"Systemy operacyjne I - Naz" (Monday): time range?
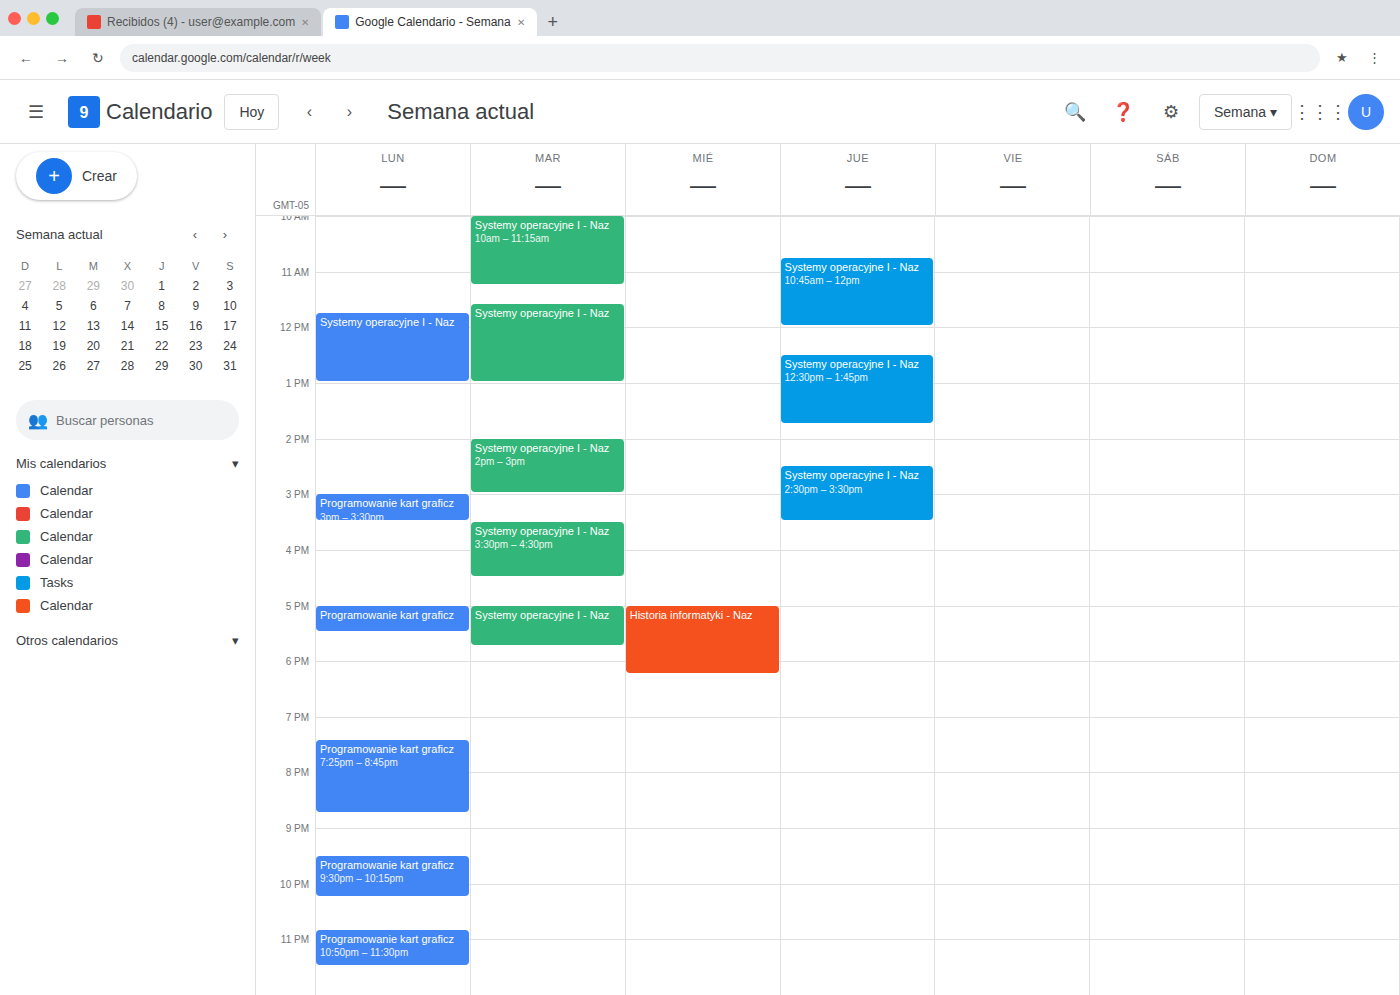
11:45 AM to 1:00 PM